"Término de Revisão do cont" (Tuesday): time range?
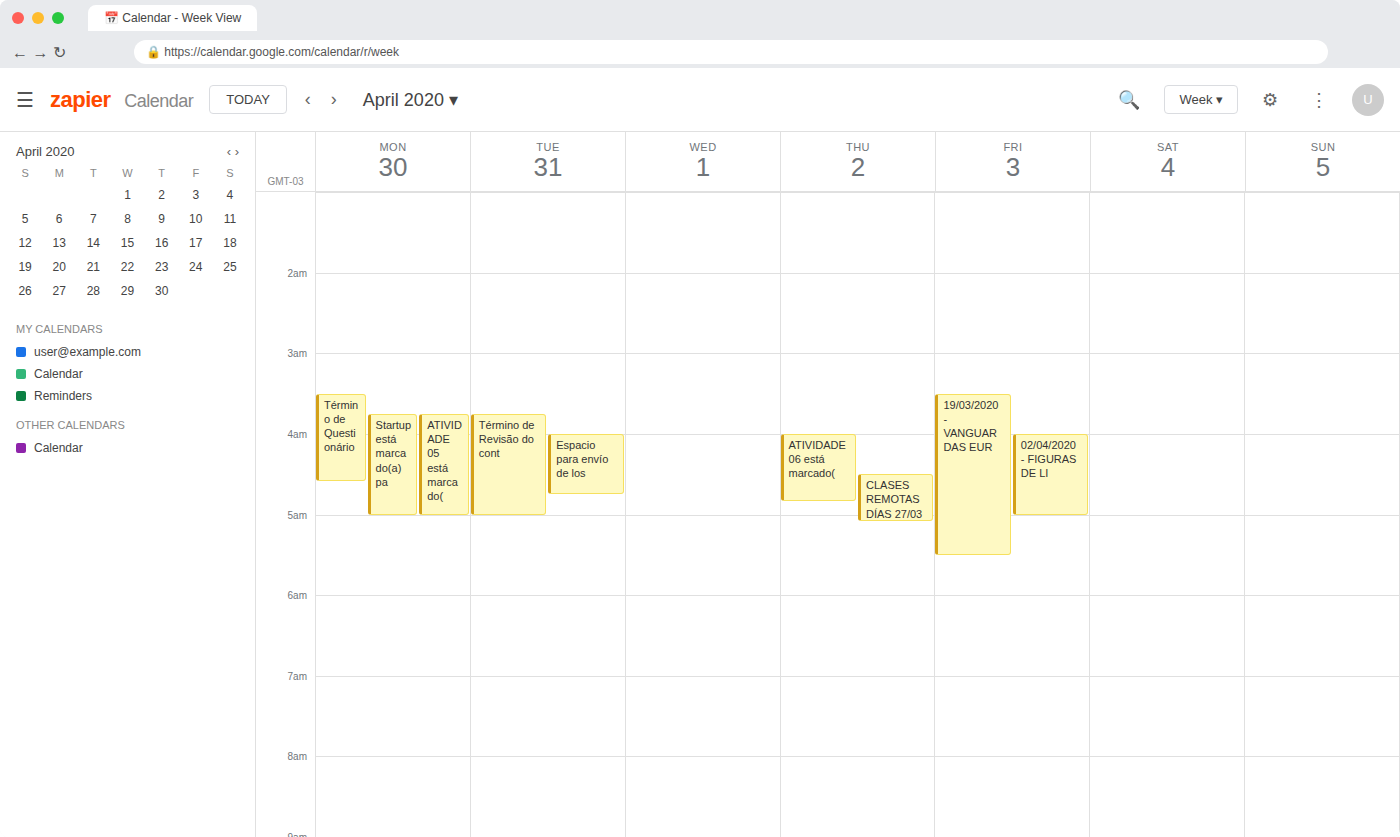
3:45 AM to 5:00 AM